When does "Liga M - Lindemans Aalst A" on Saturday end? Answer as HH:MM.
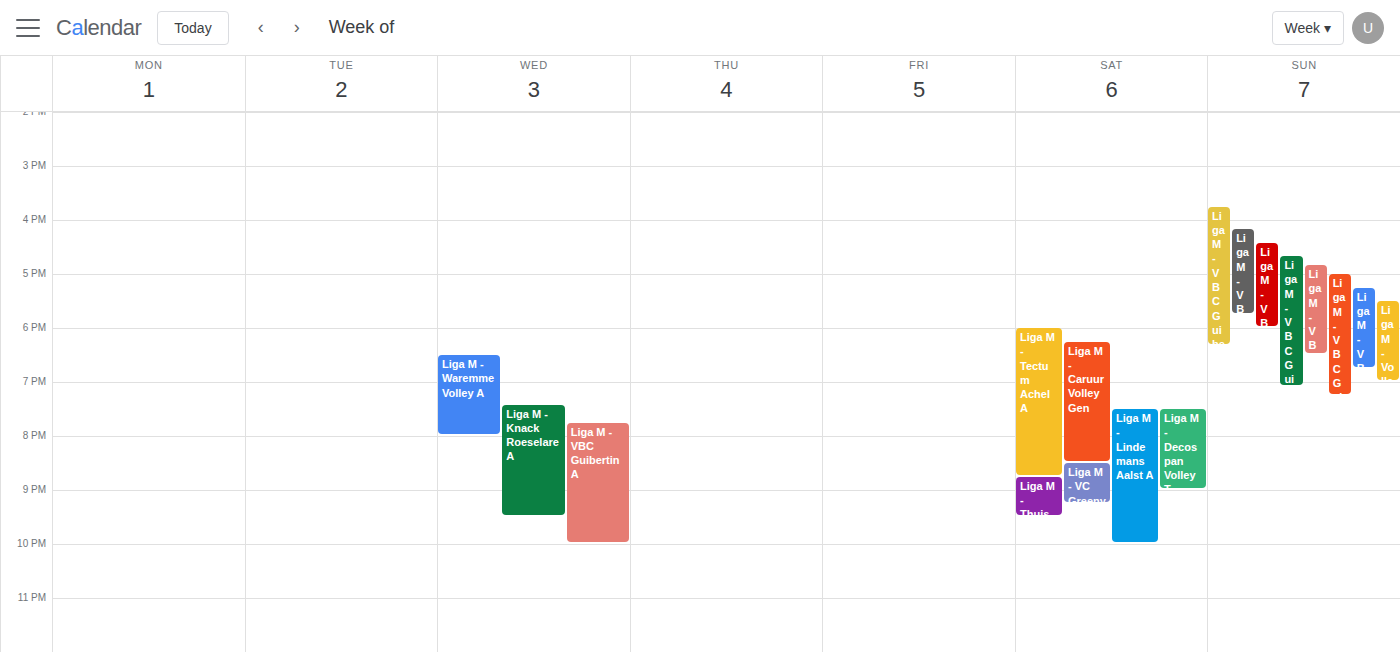
22:00